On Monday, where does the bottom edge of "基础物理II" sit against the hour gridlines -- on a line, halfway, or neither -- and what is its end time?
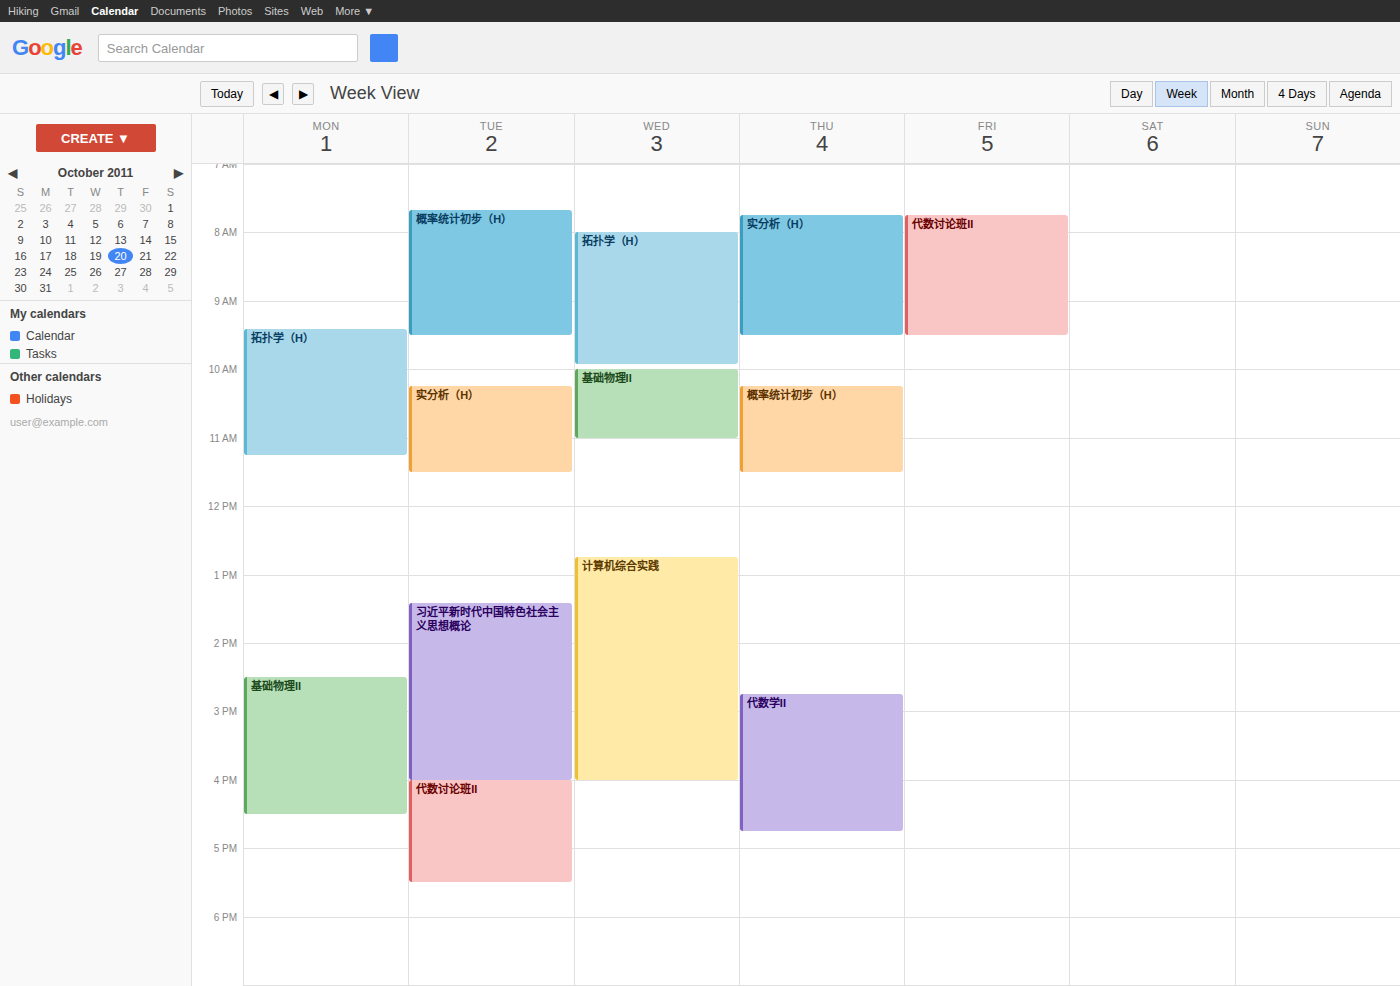
4:30 PM -- halfway between the 4 PM and 5 PM lines.